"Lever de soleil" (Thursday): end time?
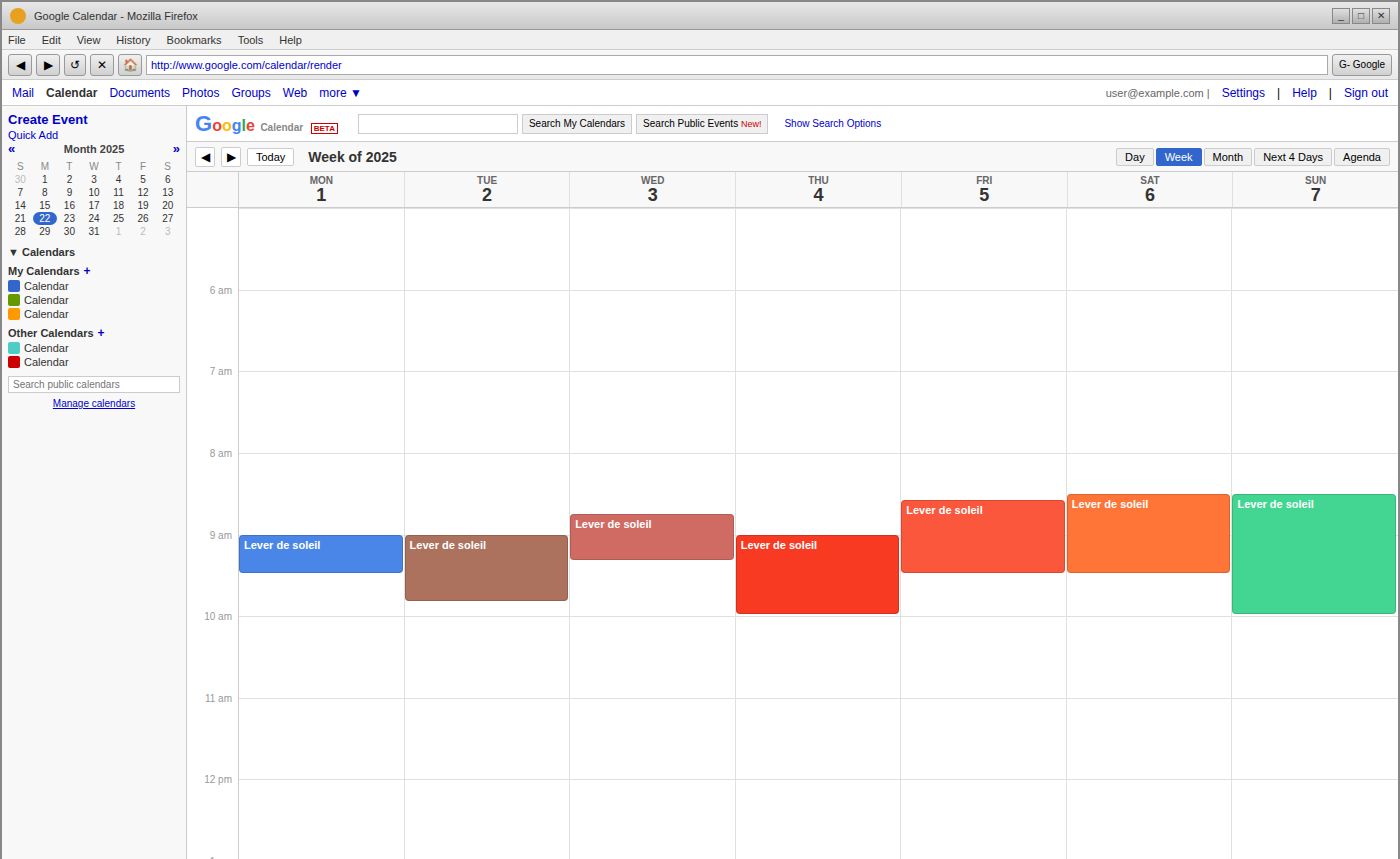
10:00 AM